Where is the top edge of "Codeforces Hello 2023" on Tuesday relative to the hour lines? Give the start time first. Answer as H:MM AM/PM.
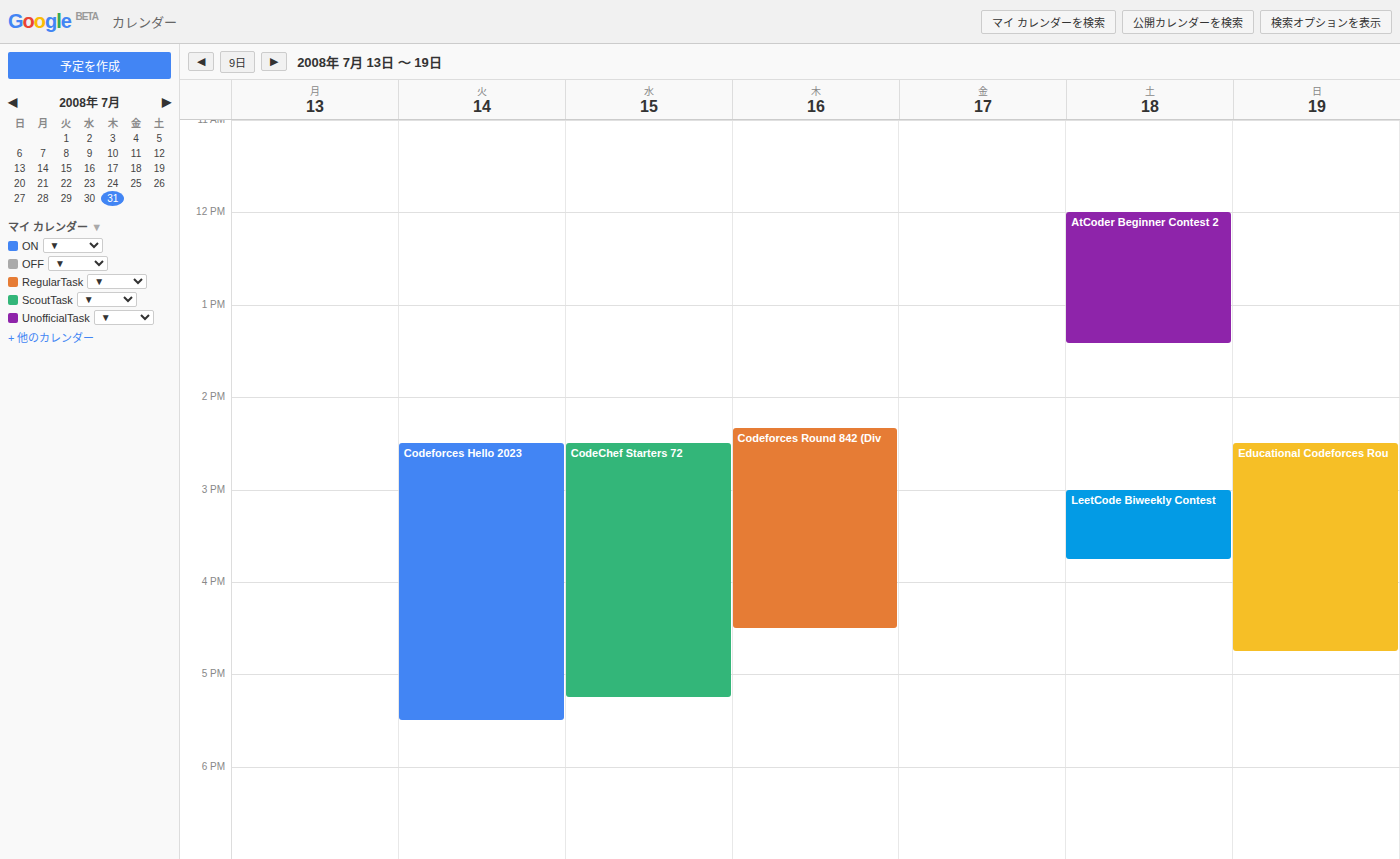
2:30 PM -- halfway between the 2 PM and 3 PM lines.